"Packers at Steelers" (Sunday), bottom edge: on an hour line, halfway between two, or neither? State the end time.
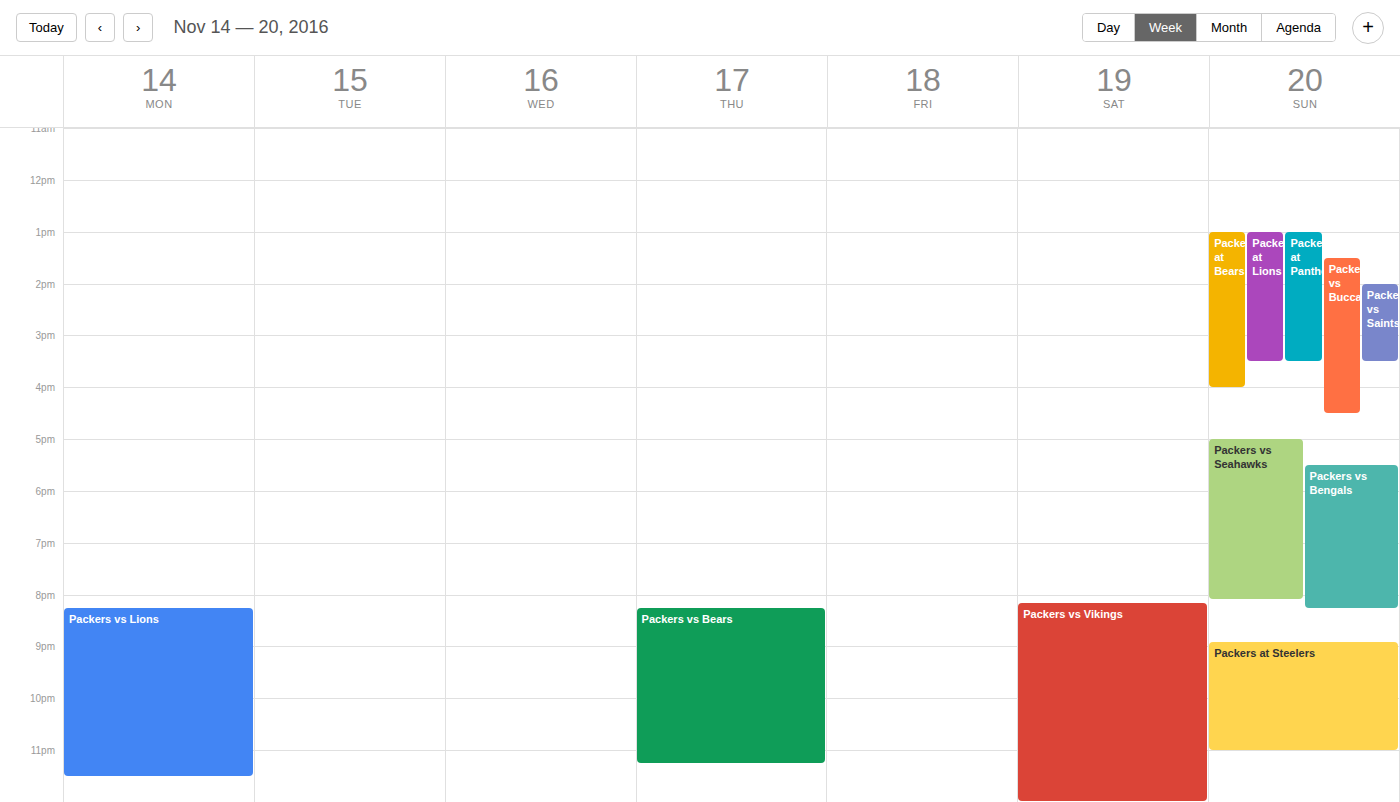
23:00 -- exactly on the 23:00 line.